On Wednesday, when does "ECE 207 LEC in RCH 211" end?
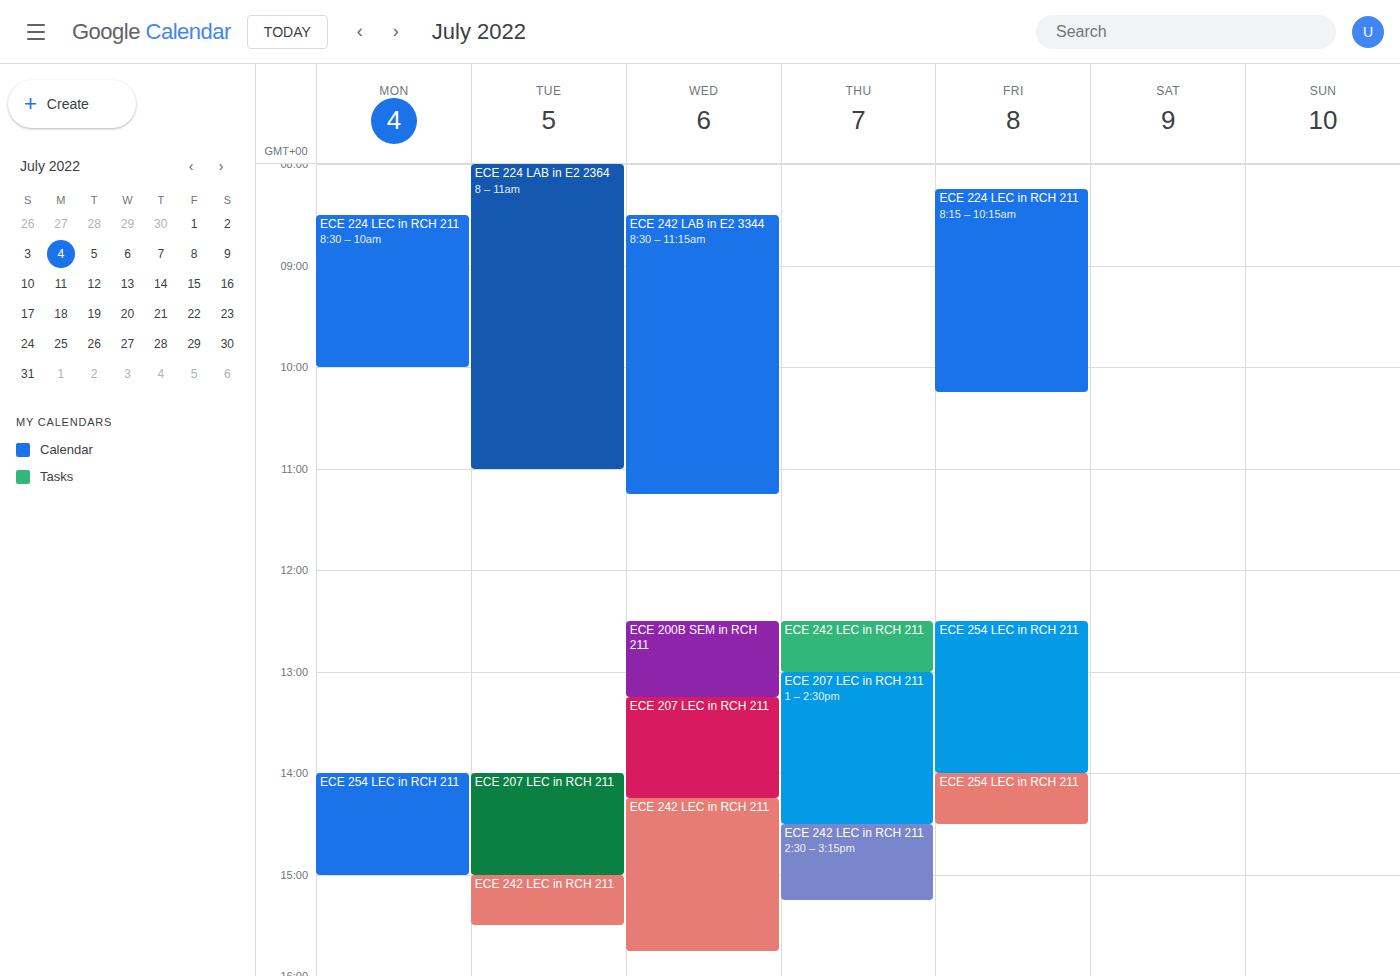
2:15 PM